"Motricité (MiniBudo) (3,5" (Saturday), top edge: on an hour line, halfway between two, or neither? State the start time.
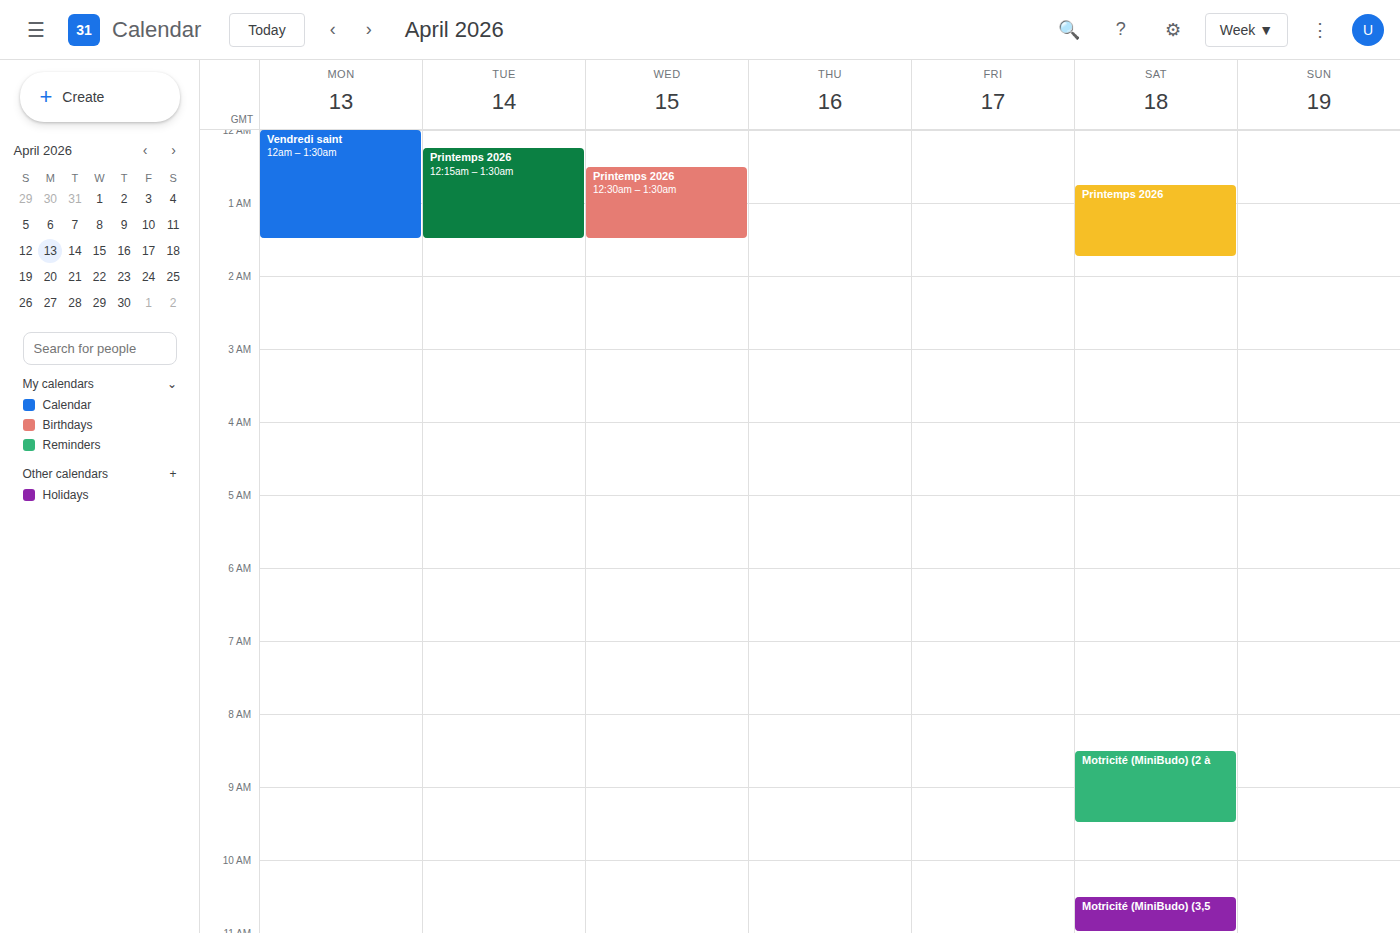
10:30 AM -- halfway between the 10 AM and 11 AM lines.